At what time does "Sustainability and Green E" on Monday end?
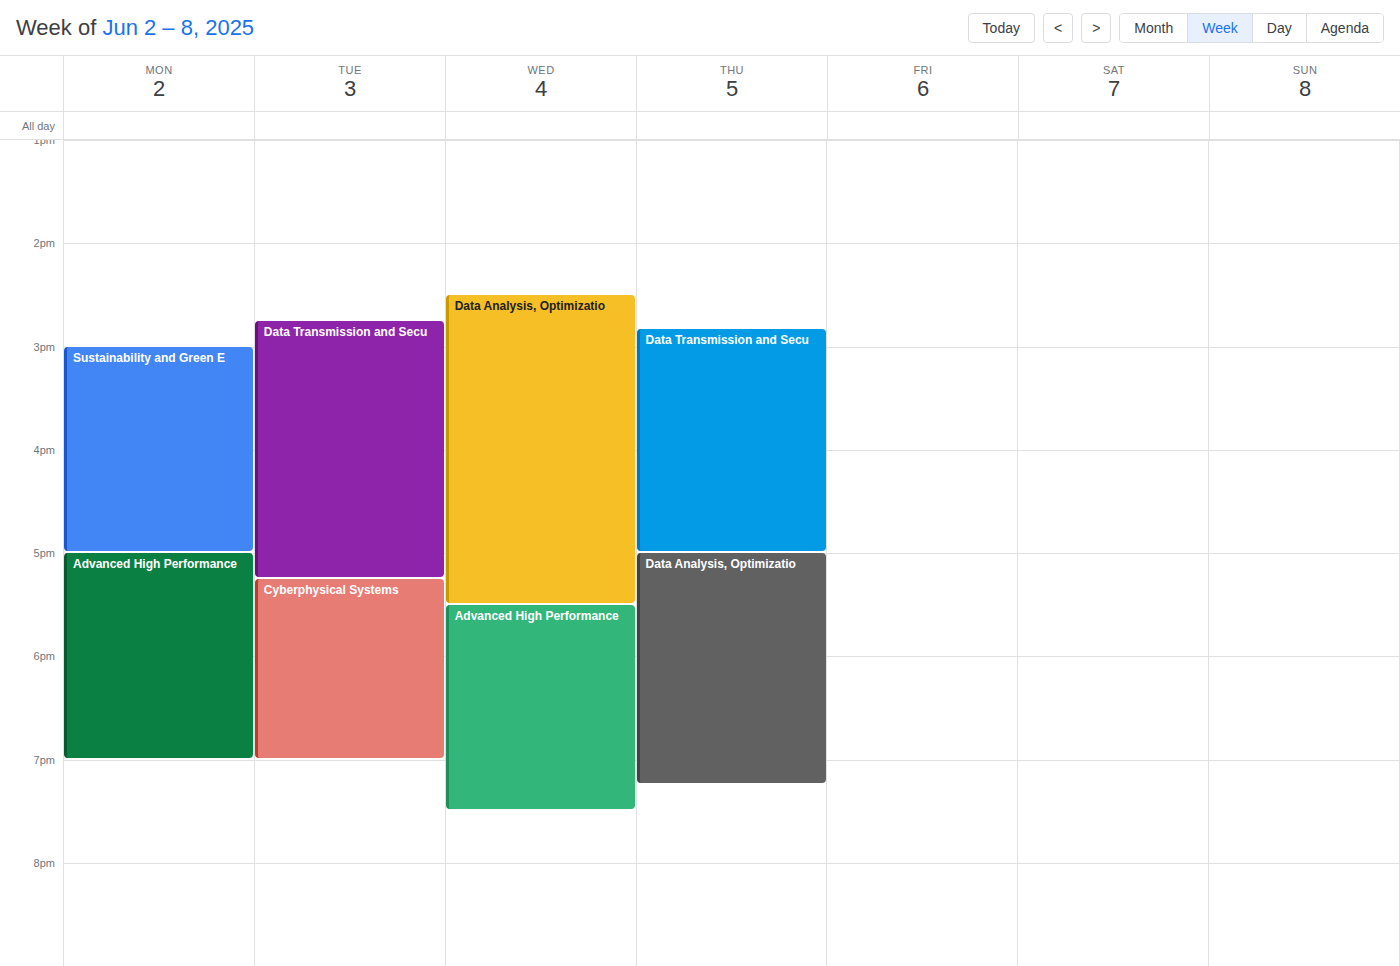
5:00 PM